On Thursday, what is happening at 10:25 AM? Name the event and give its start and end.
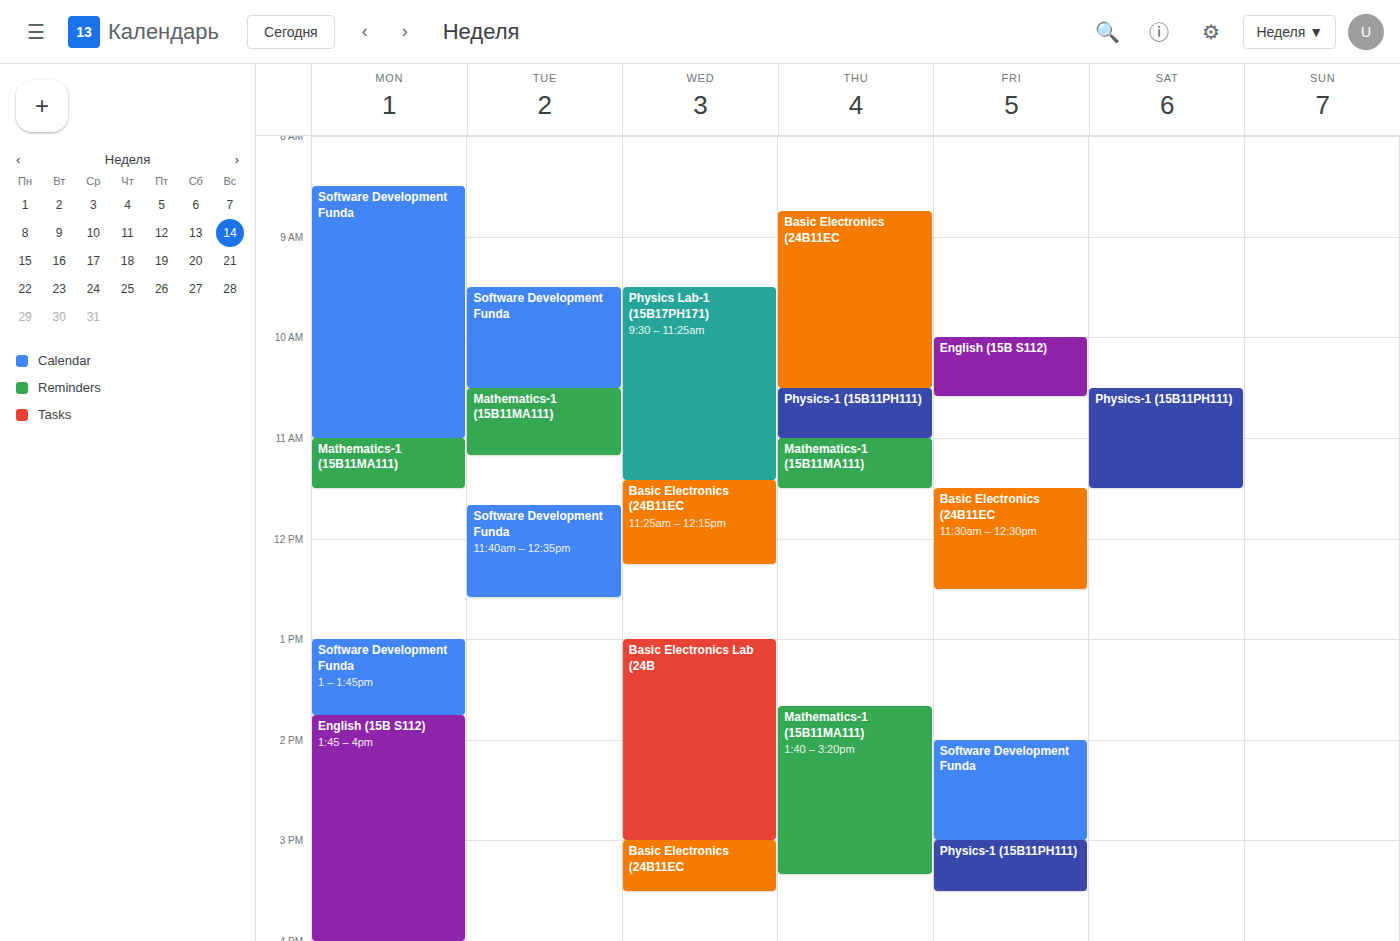
"Basic Electronics (24B11EC", 8:45 AM to 10:30 AM